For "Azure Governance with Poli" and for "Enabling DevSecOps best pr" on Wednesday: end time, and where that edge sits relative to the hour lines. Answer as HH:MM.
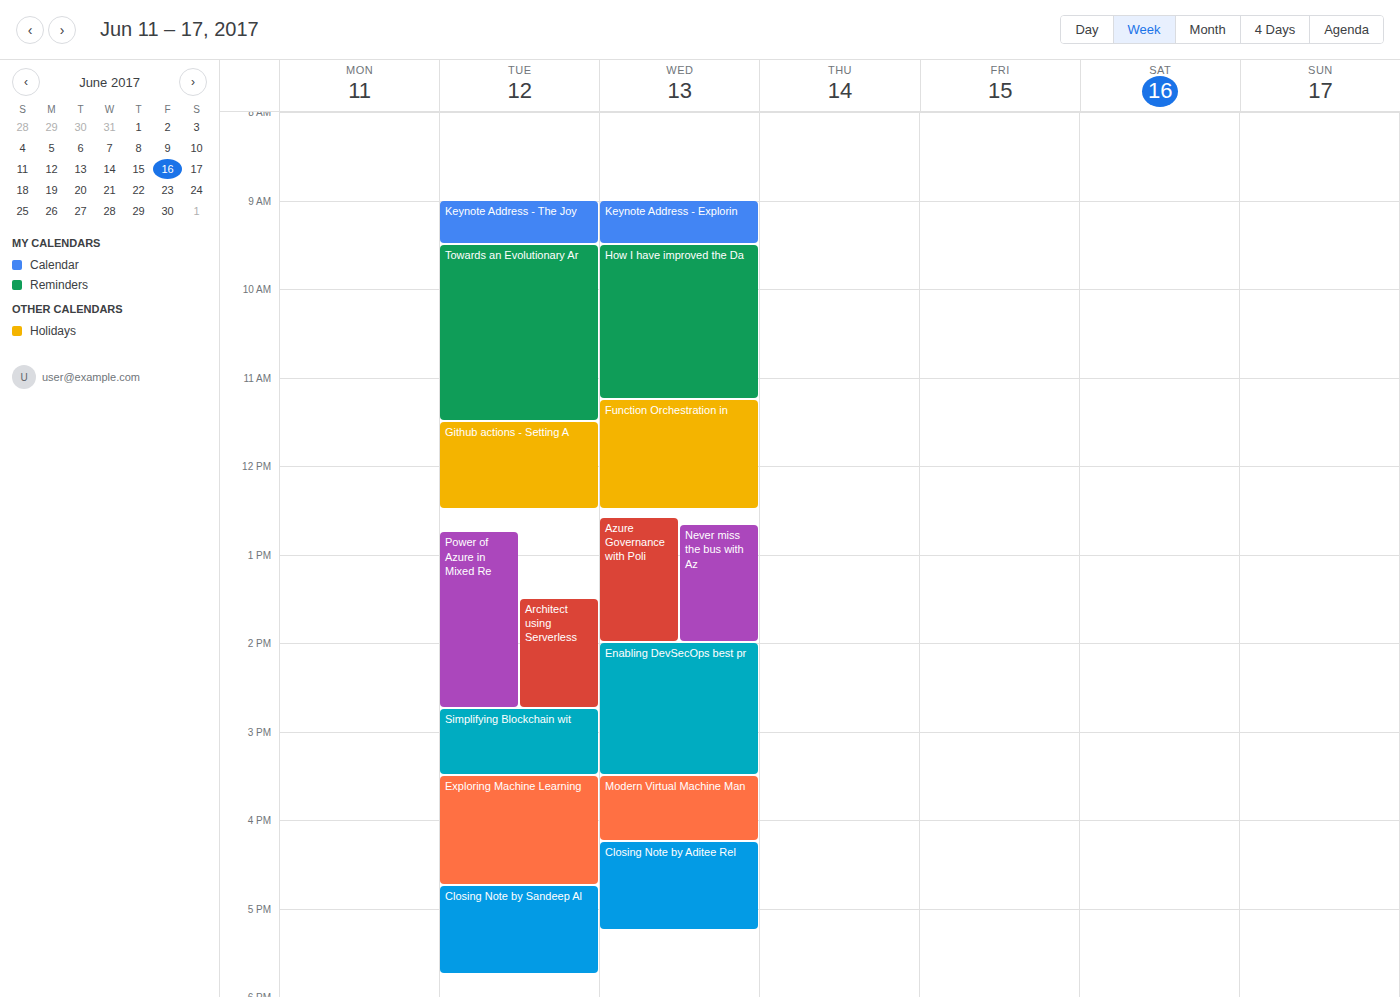
"Azure Governance with Poli": 14:00, exactly on the 14:00 line. "Enabling DevSecOps best pr": 15:30, halfway between the 15:00 and 16:00 lines.